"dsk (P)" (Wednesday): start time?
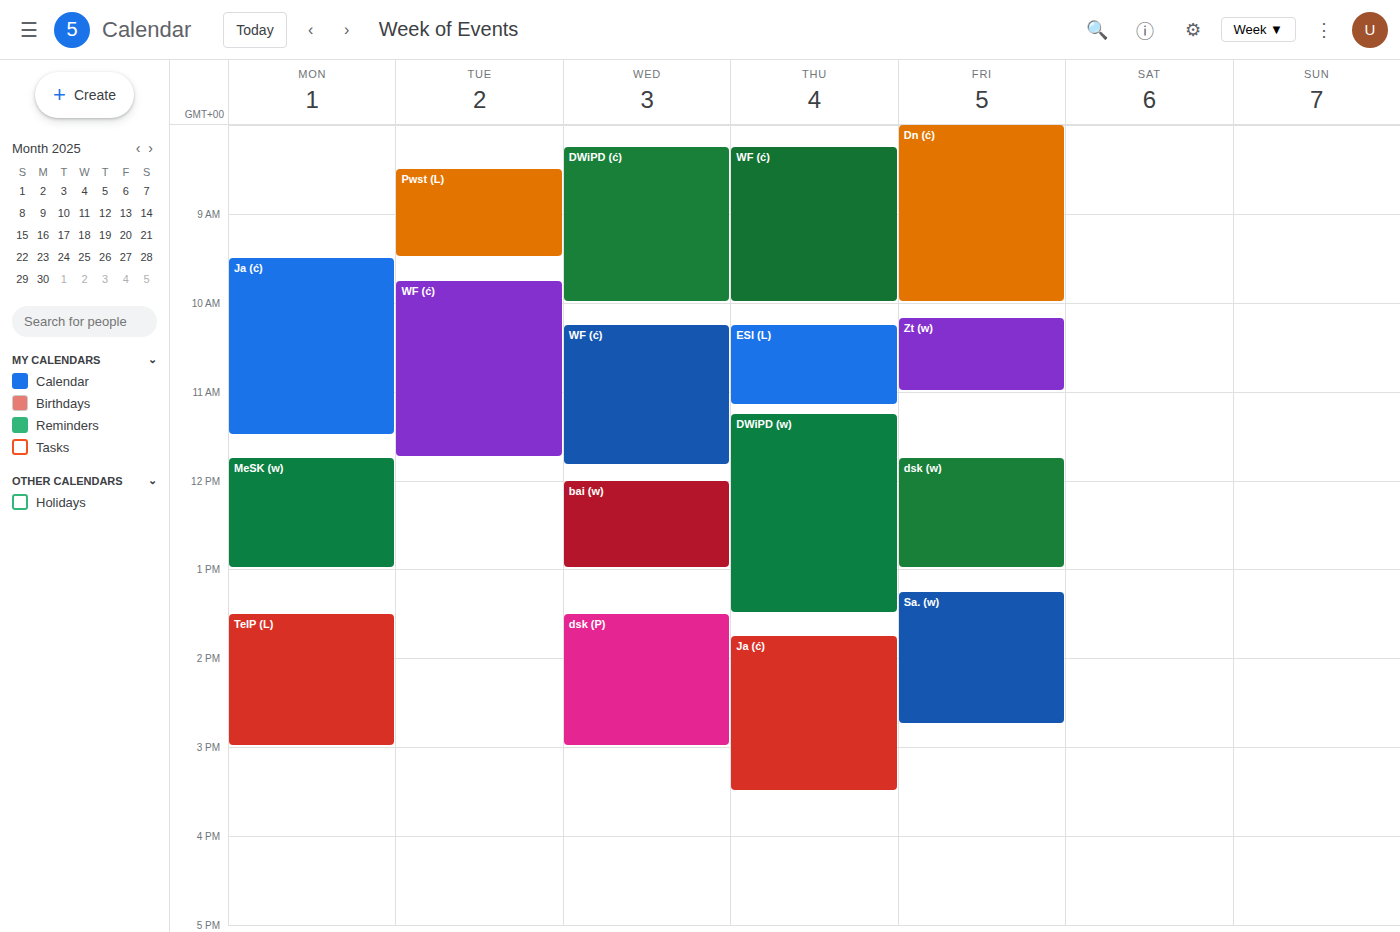
1:30 PM